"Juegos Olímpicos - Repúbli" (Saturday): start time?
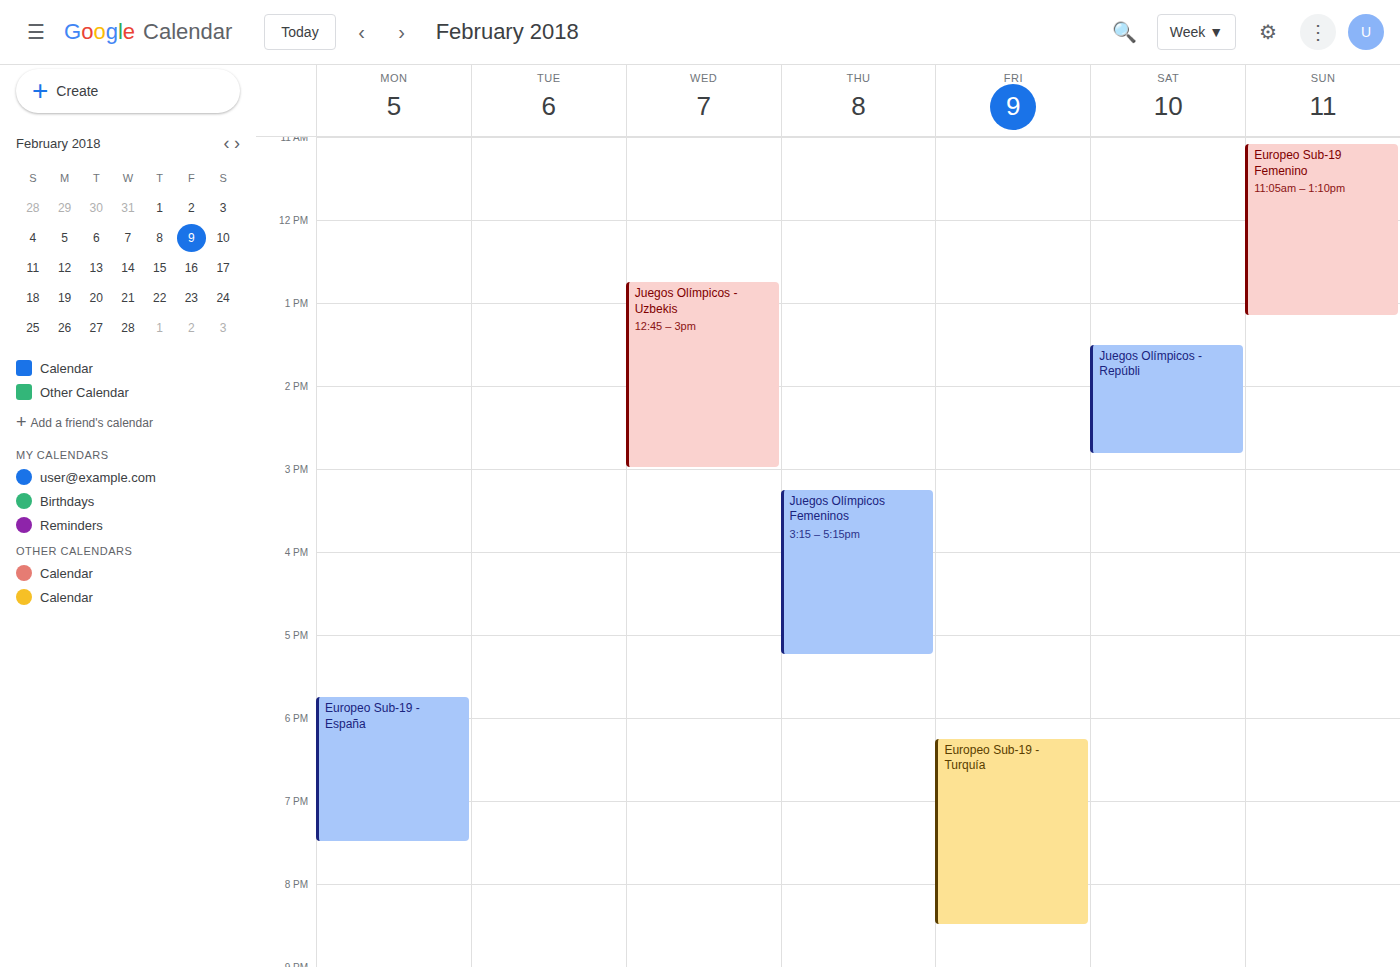
1:30 PM